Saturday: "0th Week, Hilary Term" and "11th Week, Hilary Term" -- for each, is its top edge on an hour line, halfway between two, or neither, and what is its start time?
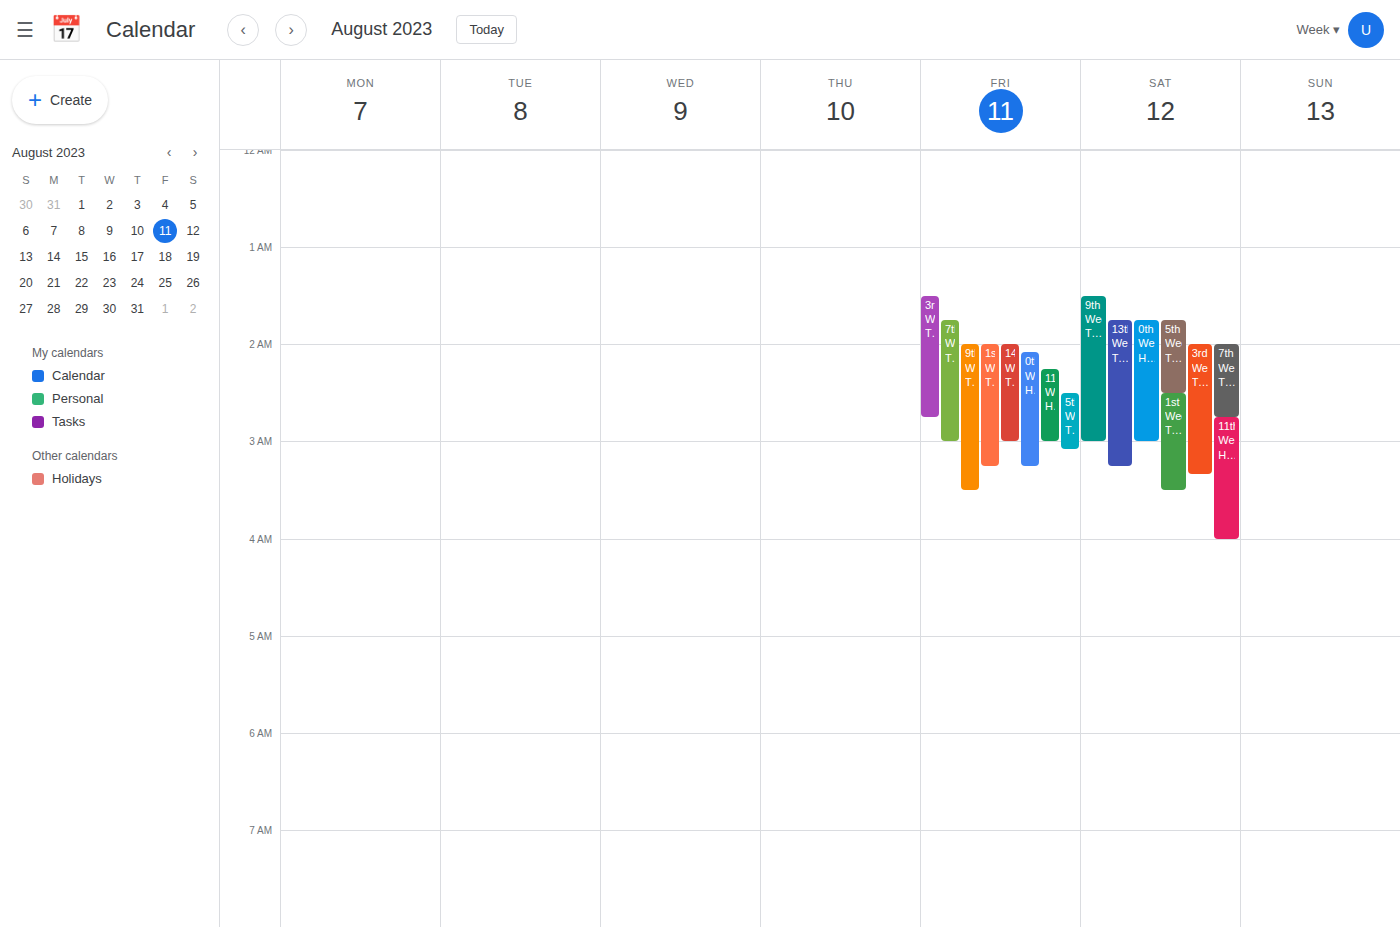
"0th Week, Hilary Term": 1:45 AM, neither: three quarters of the way from the 1 AM line to the 2 AM line. "11th Week, Hilary Term": 2:45 AM, neither: three quarters of the way from the 2 AM line to the 3 AM line.